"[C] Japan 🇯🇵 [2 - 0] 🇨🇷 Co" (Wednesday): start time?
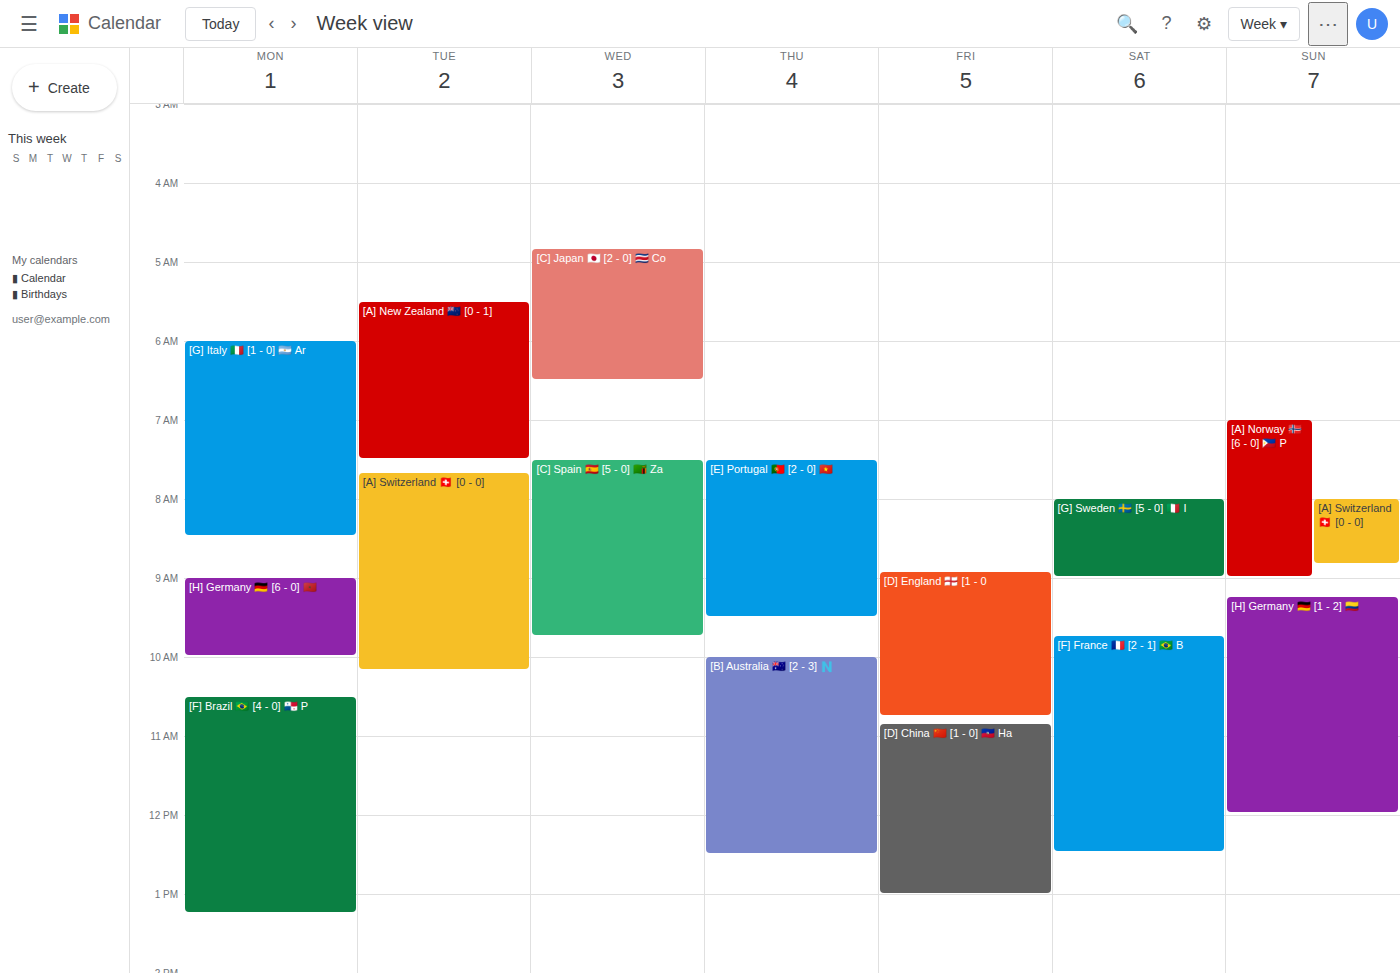
4:50 AM